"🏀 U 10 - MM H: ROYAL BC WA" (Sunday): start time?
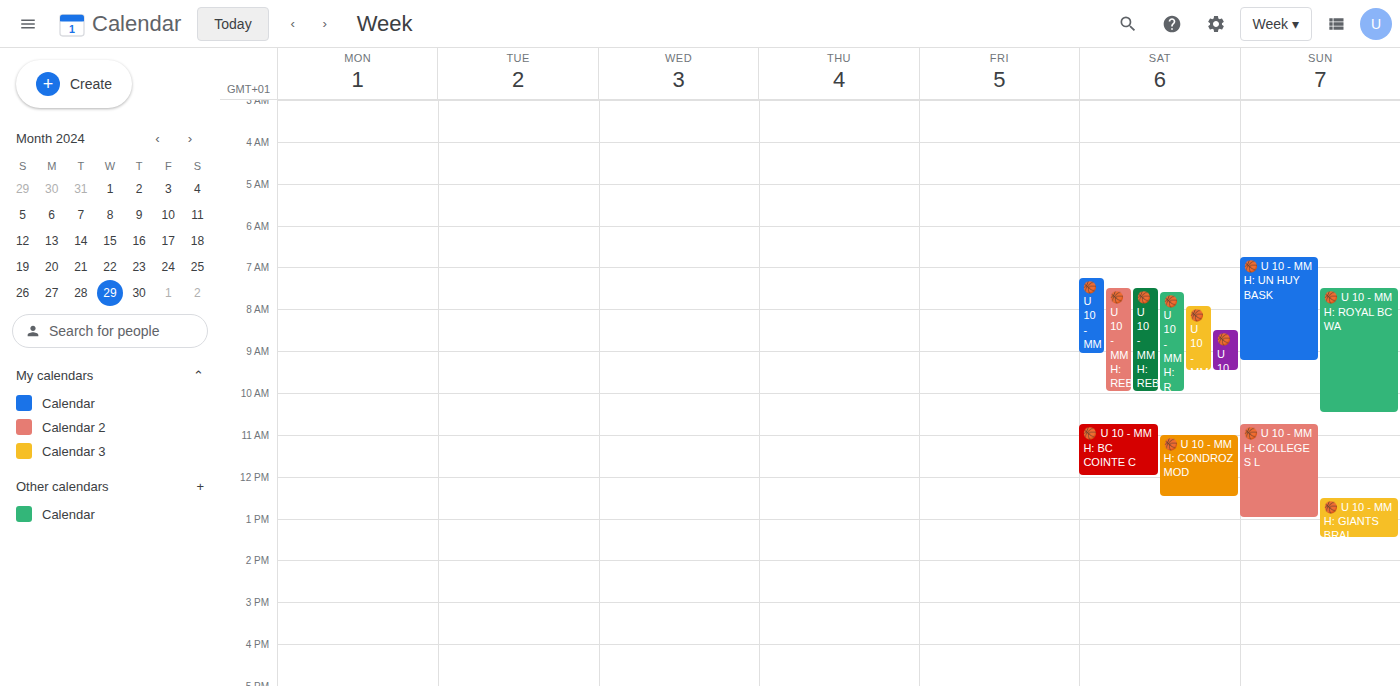
7:30 AM